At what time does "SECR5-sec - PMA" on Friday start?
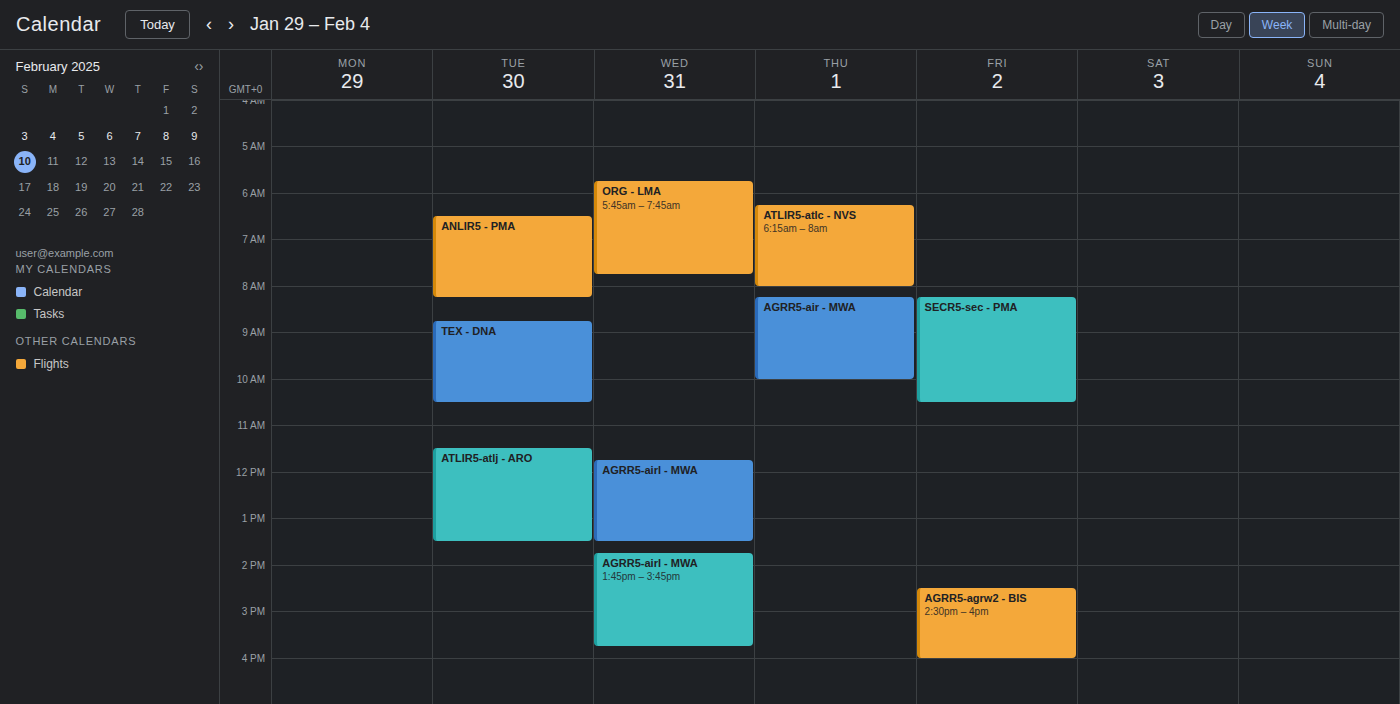
8:15 AM